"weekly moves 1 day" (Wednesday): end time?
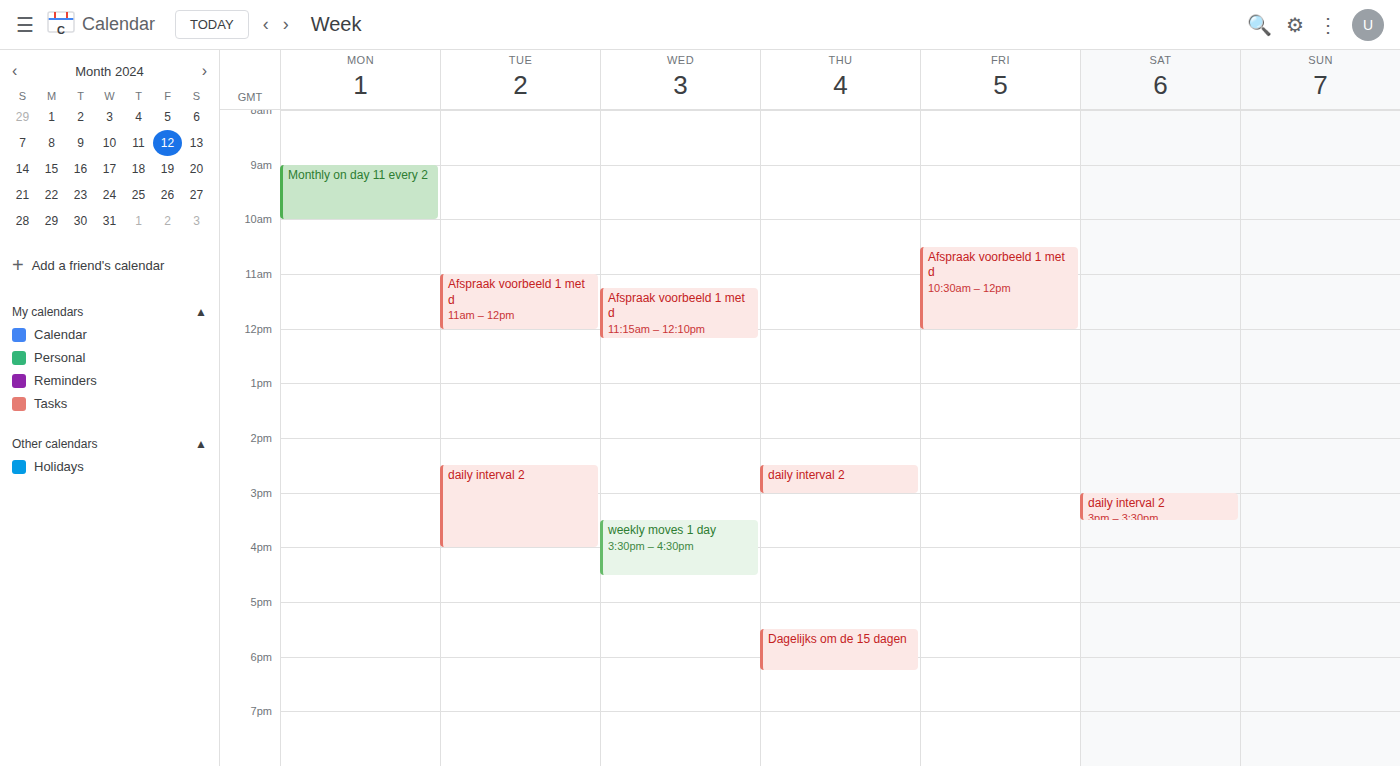
4:30 PM